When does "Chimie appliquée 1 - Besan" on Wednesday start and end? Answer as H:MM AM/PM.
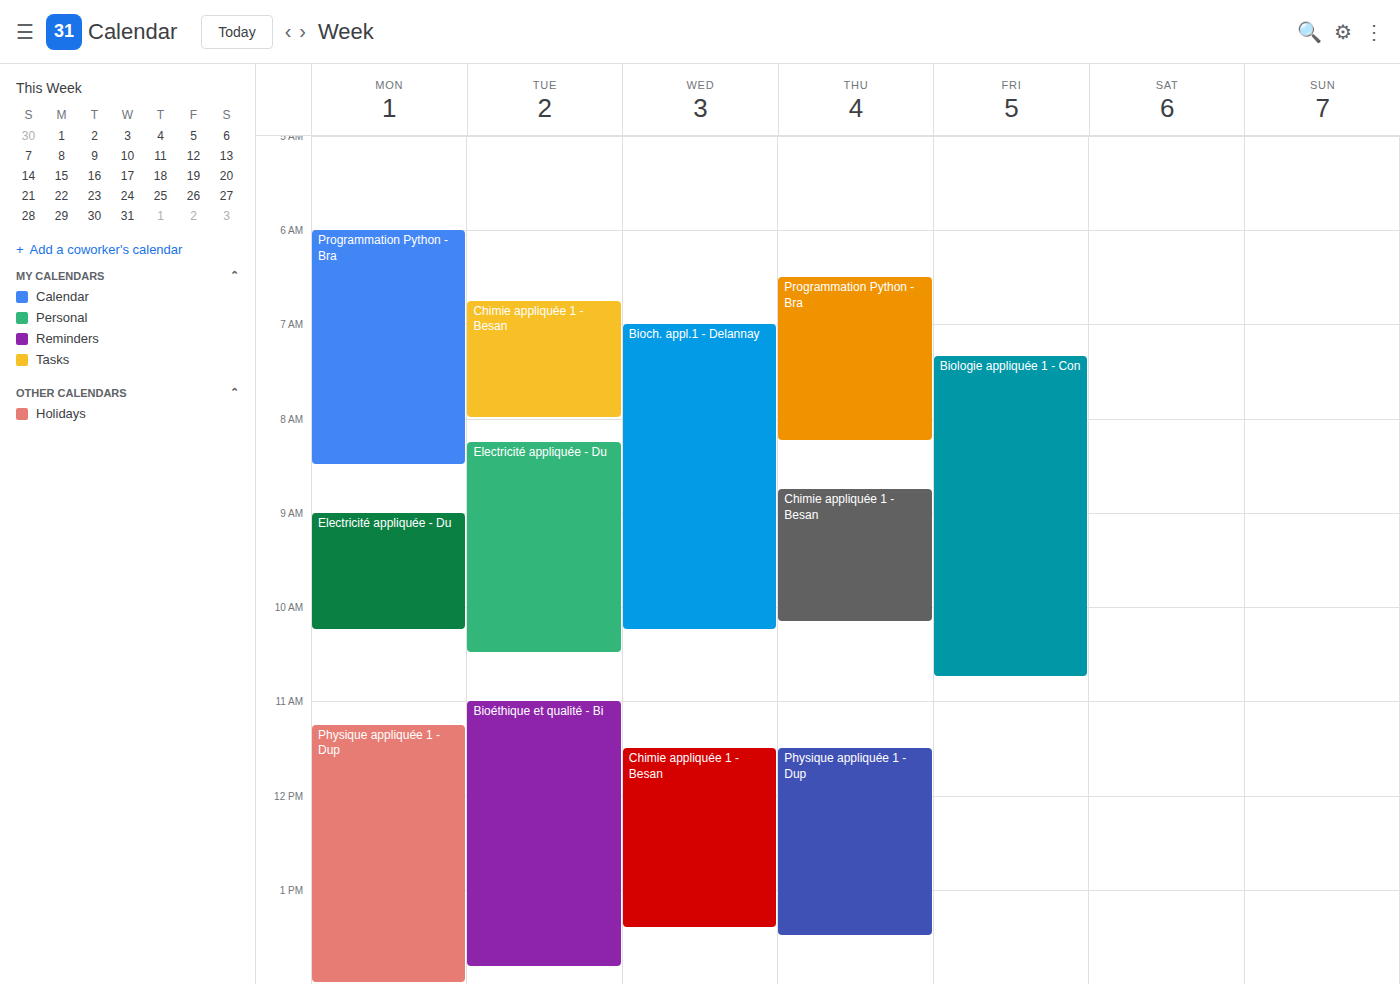
11:30 AM to 1:25 PM